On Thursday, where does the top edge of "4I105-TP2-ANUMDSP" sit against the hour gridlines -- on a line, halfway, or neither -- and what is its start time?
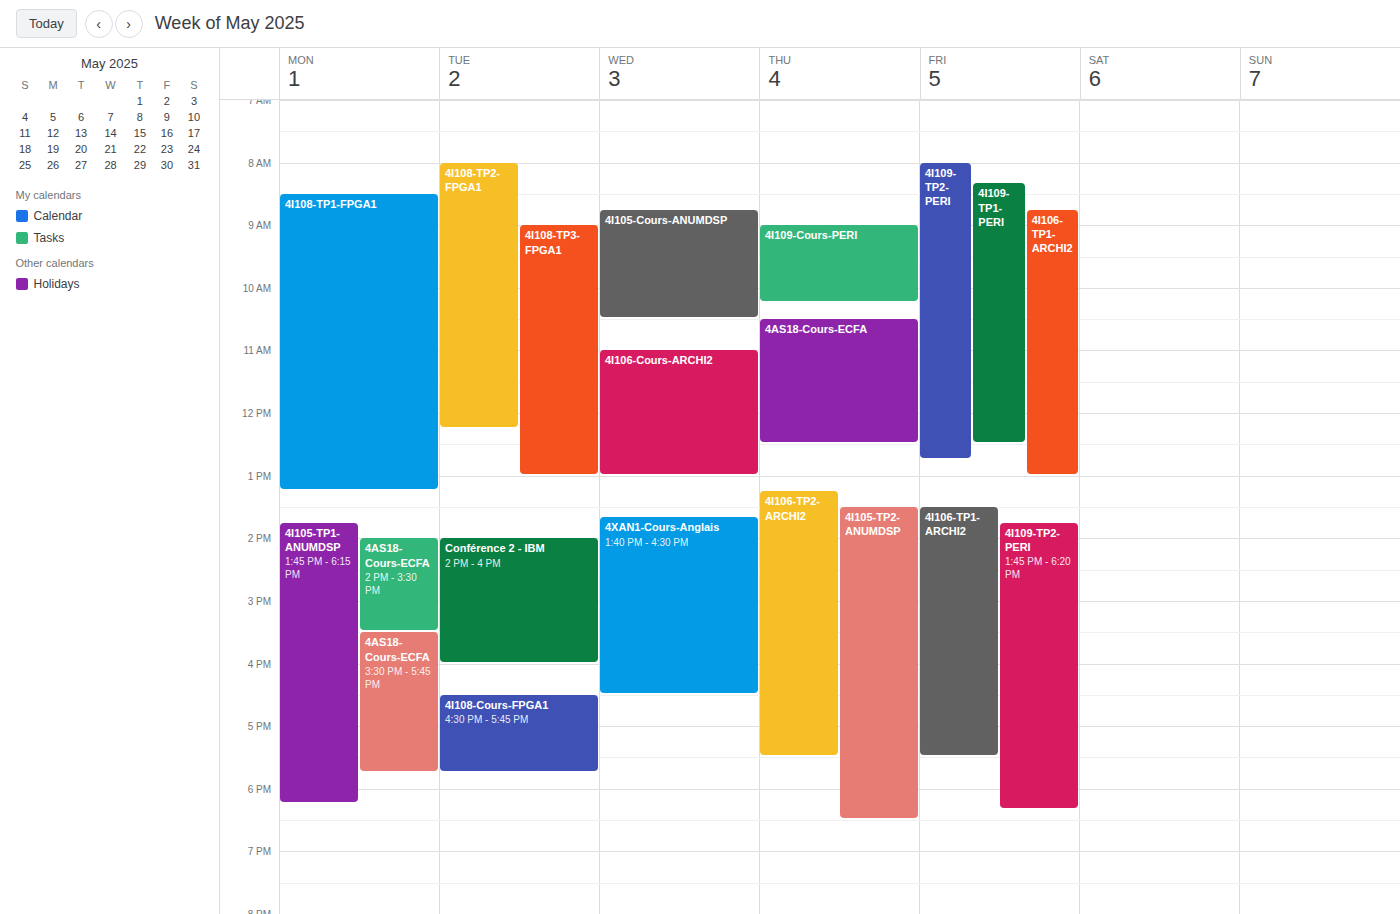
1:30 PM -- halfway between the 1 PM and 2 PM lines.